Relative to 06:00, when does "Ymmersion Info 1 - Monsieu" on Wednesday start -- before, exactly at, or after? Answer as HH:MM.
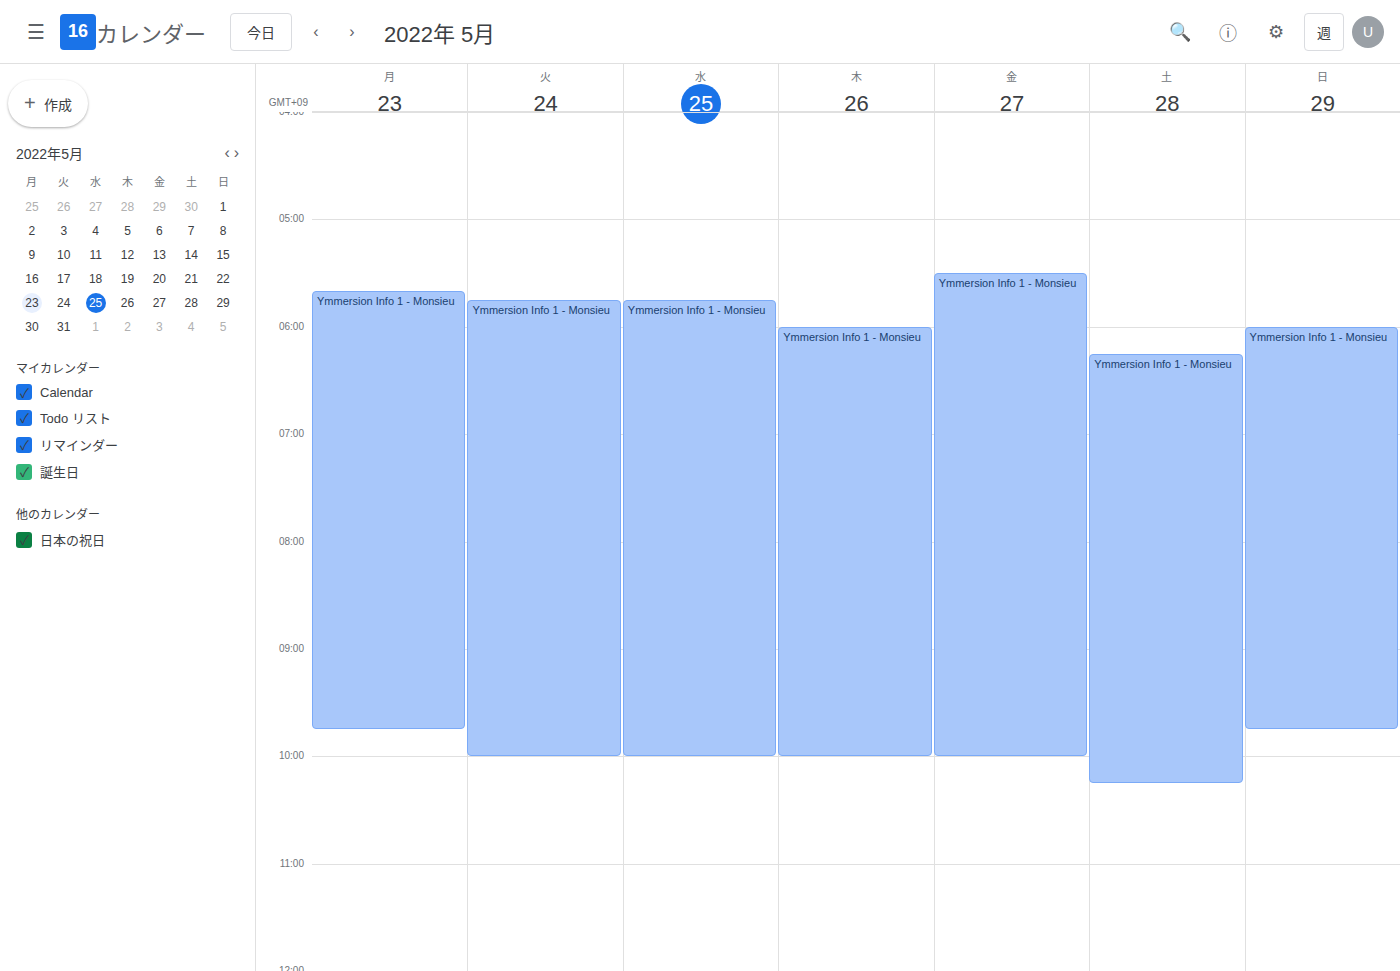
05:45 -- before 06:00, 15 minutes above the 06:00 line.